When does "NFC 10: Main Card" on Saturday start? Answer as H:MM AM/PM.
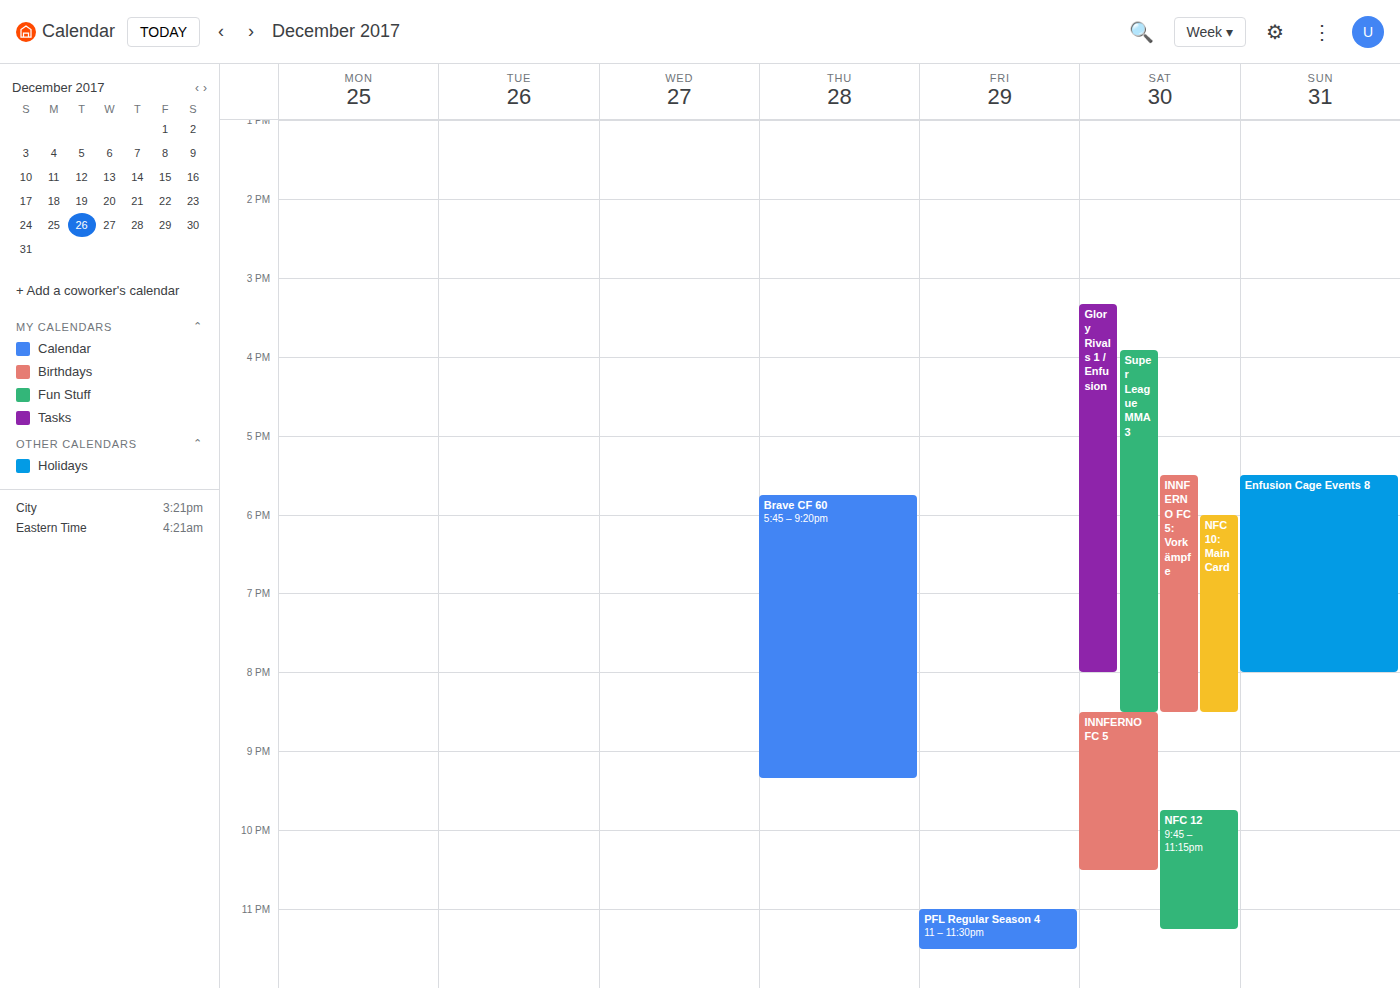
6:00 PM